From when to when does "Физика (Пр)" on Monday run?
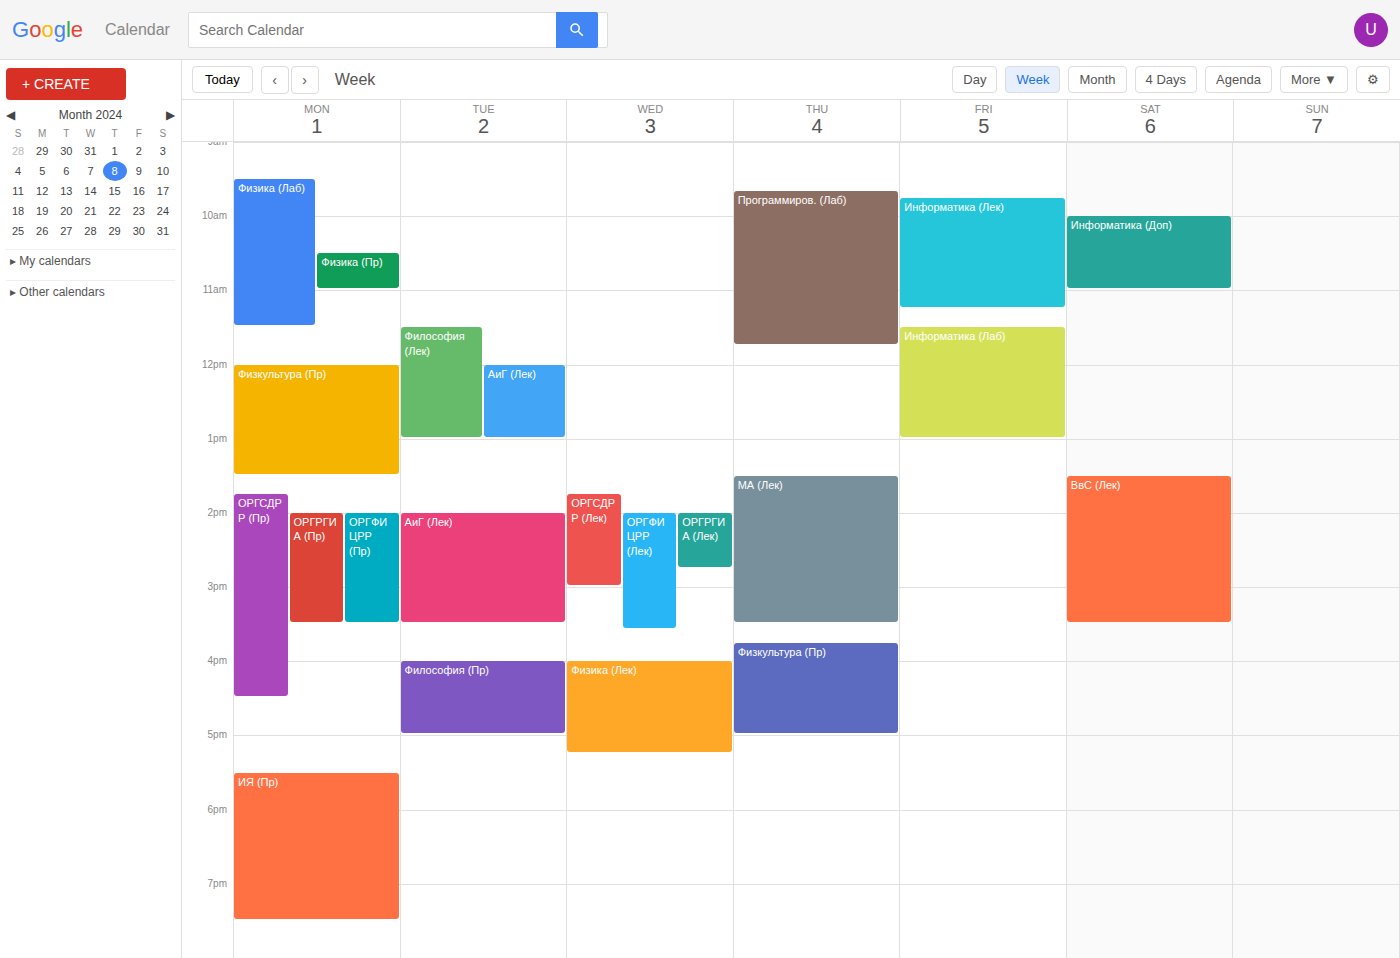
10:30 AM to 11:00 AM